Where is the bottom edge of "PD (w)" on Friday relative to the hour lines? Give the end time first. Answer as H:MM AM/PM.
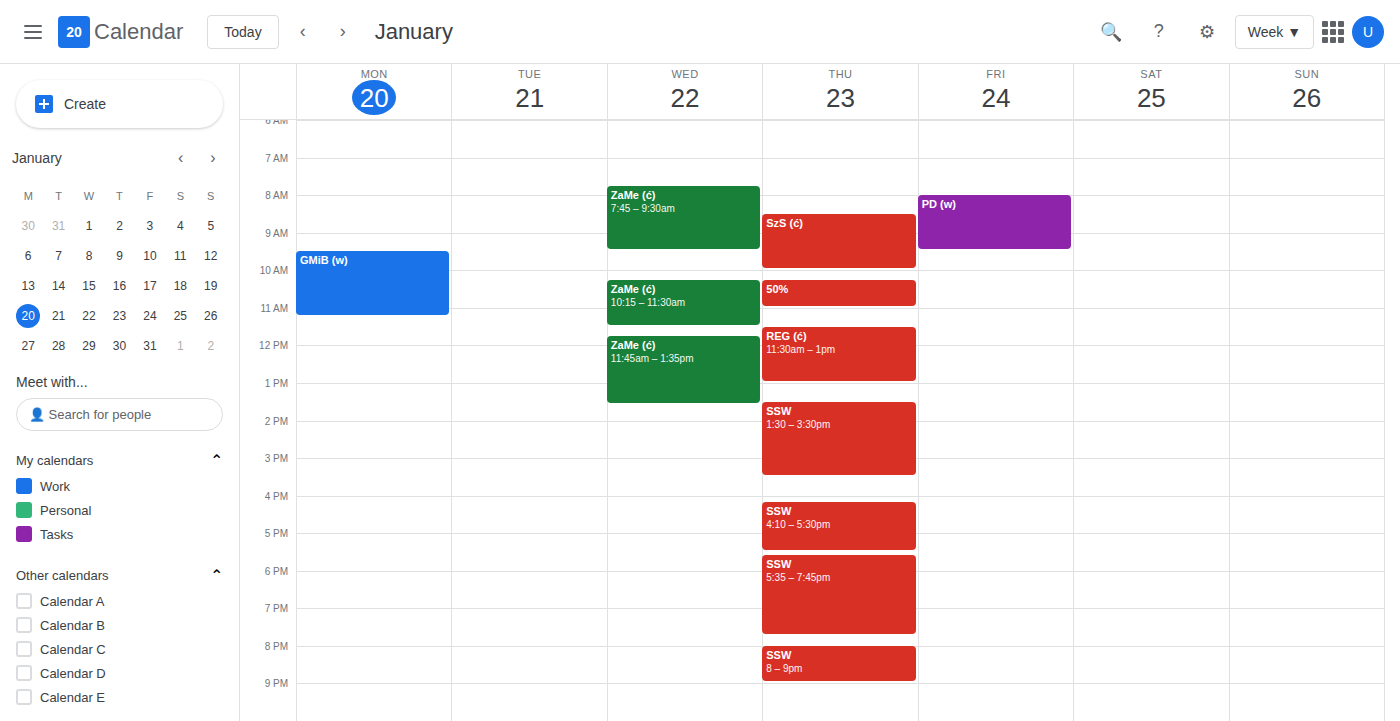
9:30 AM -- halfway between the 9 AM and 10 AM lines.